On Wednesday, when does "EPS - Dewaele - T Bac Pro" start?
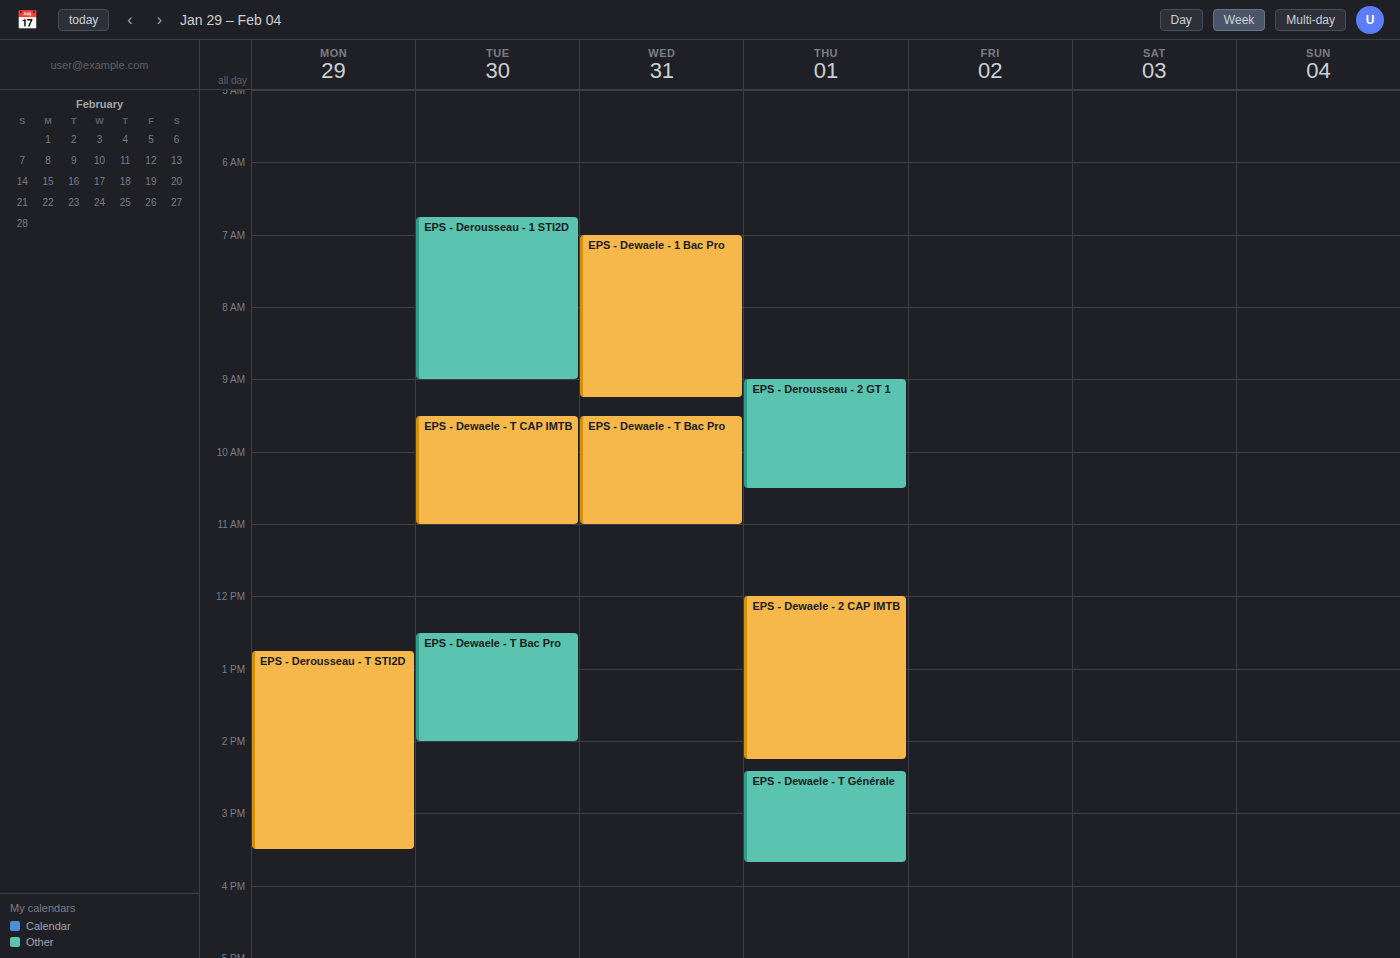
9:30 AM